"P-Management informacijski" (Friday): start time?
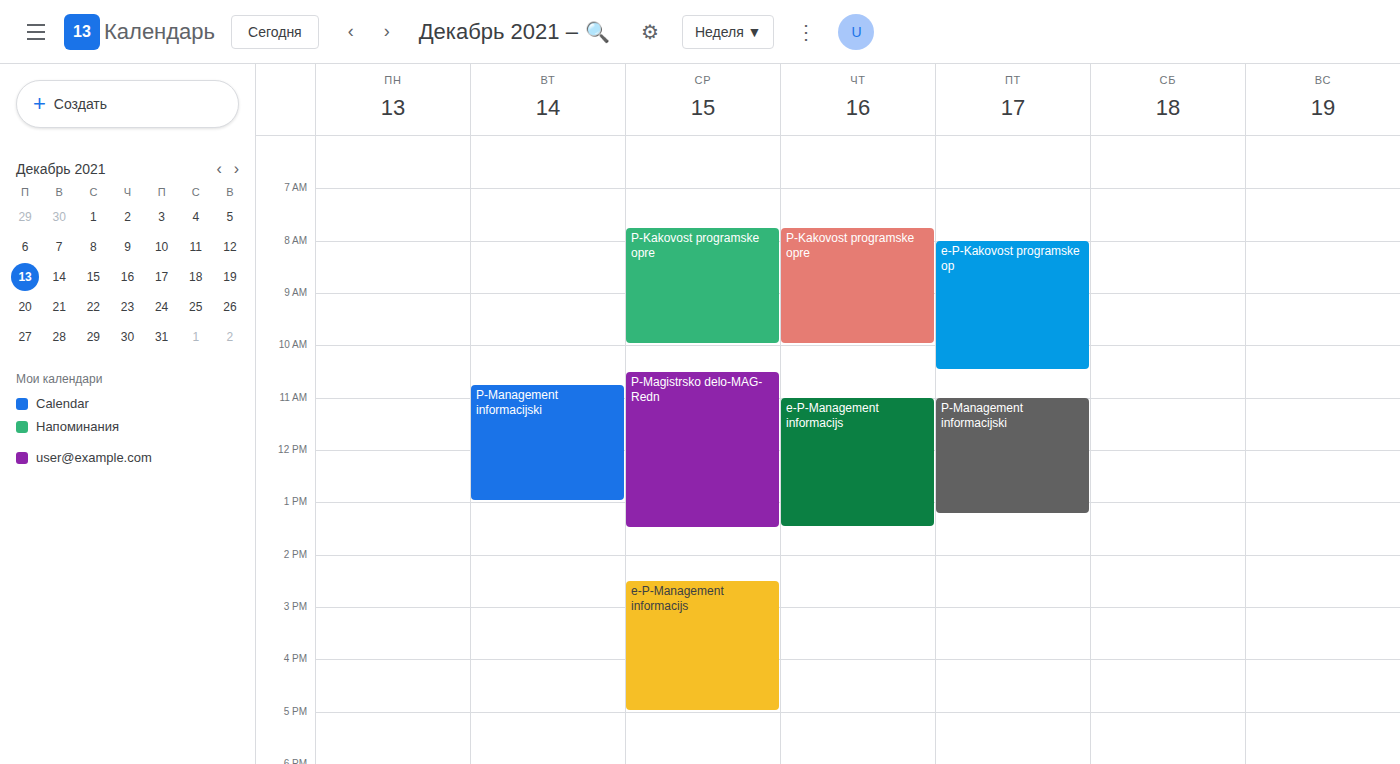
11:00 AM